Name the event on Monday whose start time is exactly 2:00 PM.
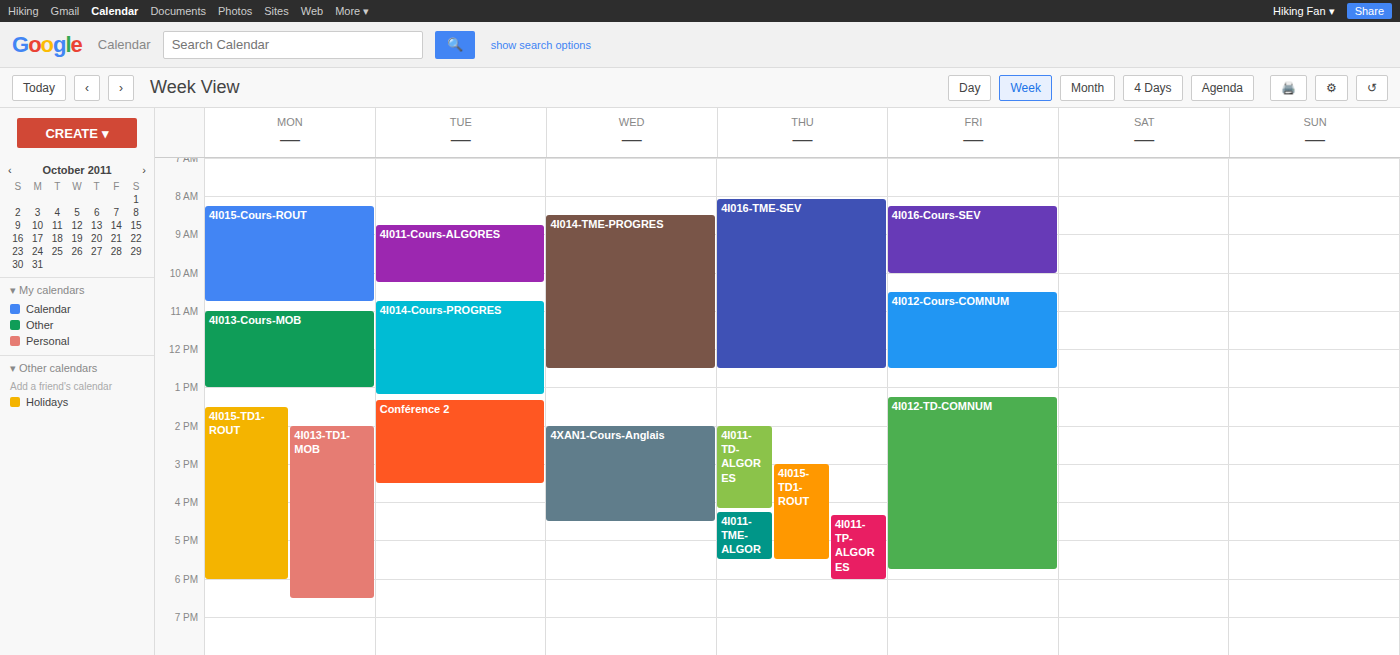
"4I013-TD1-MOB"